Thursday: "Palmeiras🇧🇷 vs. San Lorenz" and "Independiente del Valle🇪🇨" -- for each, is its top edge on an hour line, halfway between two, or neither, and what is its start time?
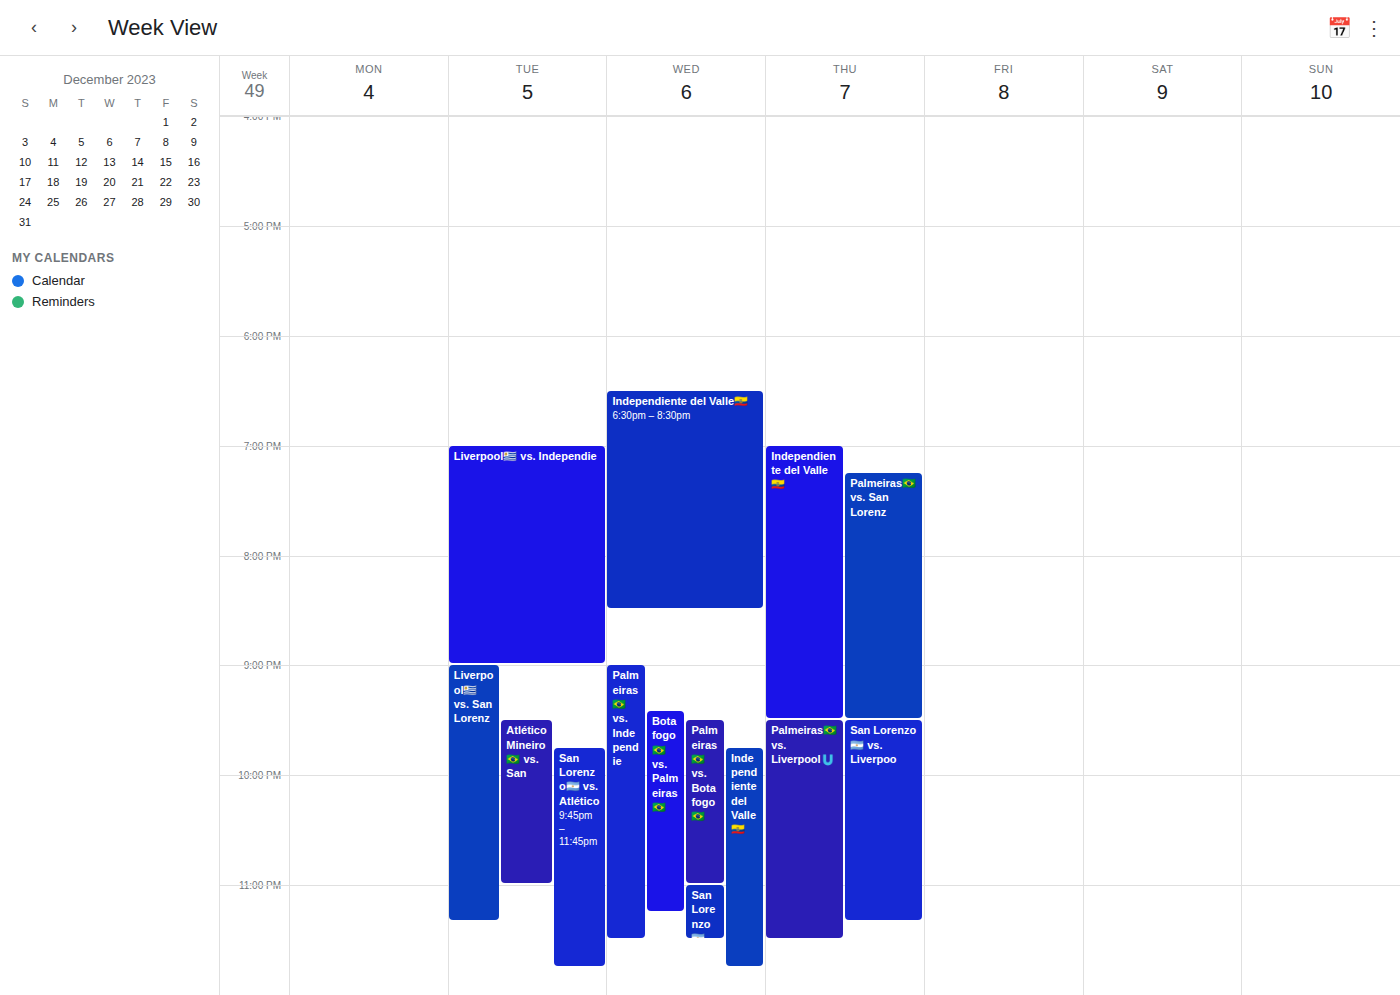
"Palmeiras🇧🇷 vs. San Lorenz": 19:15, neither: a quarter of the way from the 19:00 line to the 20:00 line. "Independiente del Valle🇪🇨": 19:00, exactly on the 19:00 line.